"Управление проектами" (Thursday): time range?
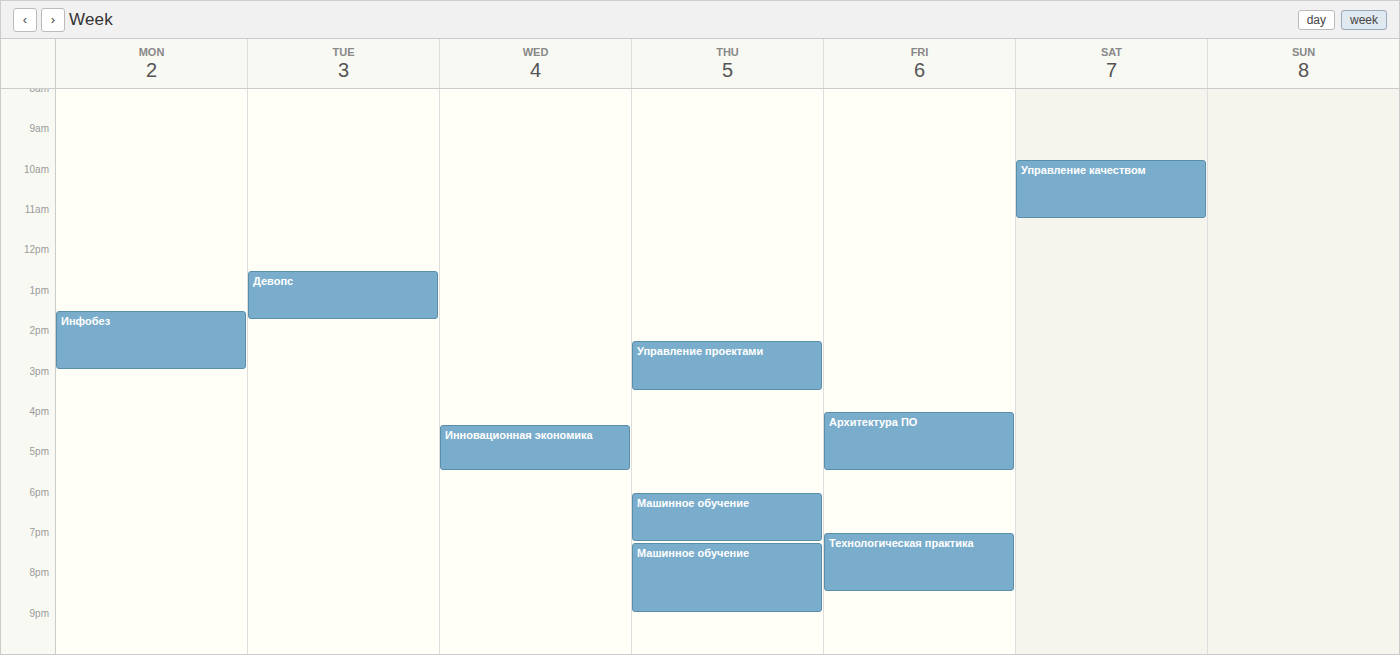
2:15 PM to 3:30 PM